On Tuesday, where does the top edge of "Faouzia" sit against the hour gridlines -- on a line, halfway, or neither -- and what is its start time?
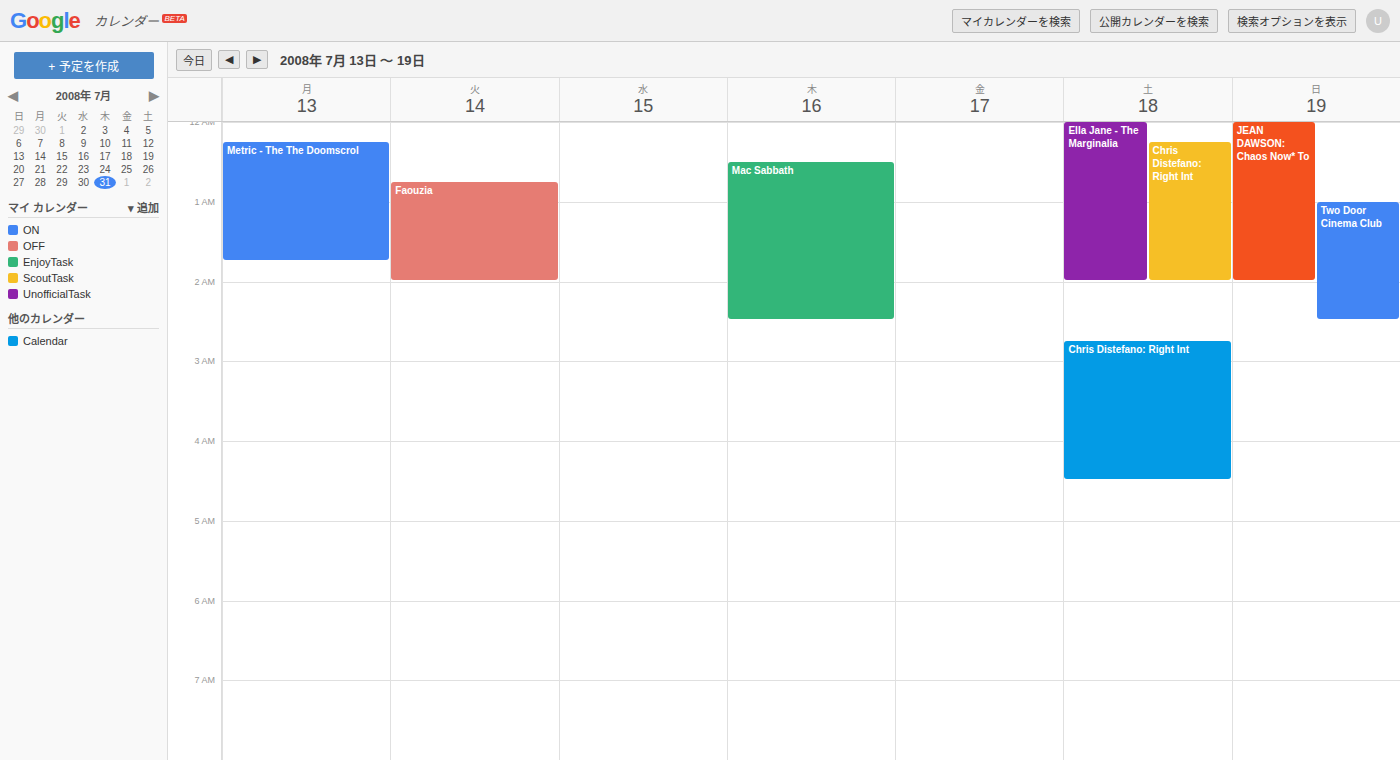
12:45 AM -- neither: three quarters of the way from the 12 AM line to the 1 AM line.